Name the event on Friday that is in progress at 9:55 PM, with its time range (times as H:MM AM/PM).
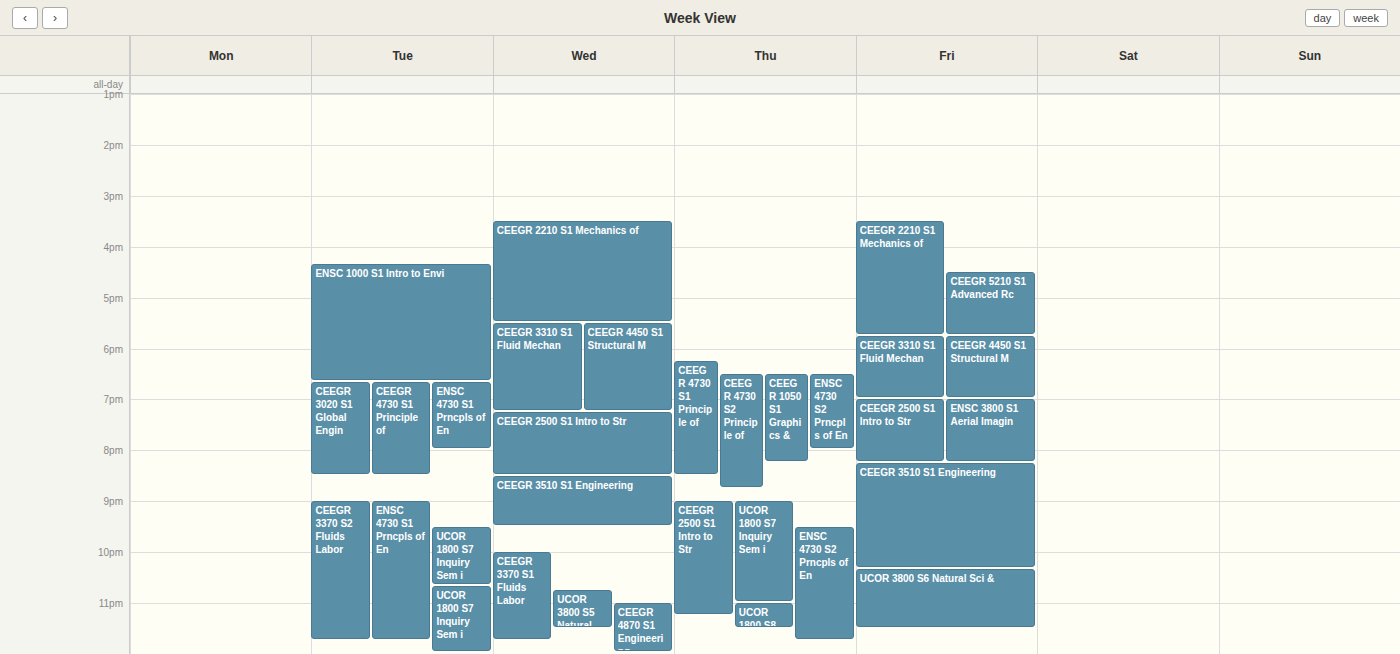
"CEEGR 3510 S1 Engineering", 8:15 PM to 10:20 PM